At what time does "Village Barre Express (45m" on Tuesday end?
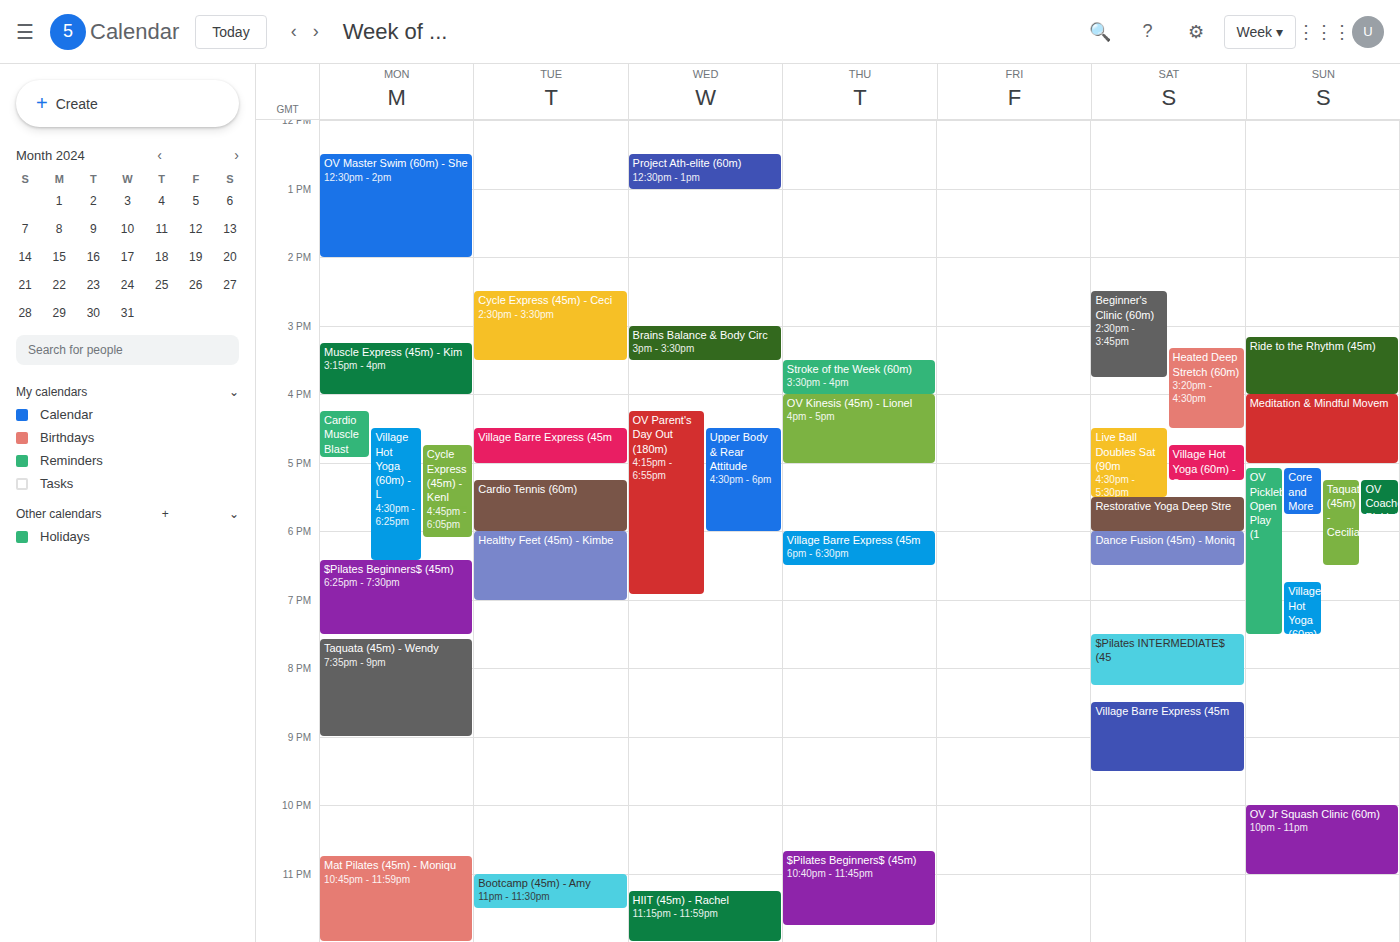
5:00 PM